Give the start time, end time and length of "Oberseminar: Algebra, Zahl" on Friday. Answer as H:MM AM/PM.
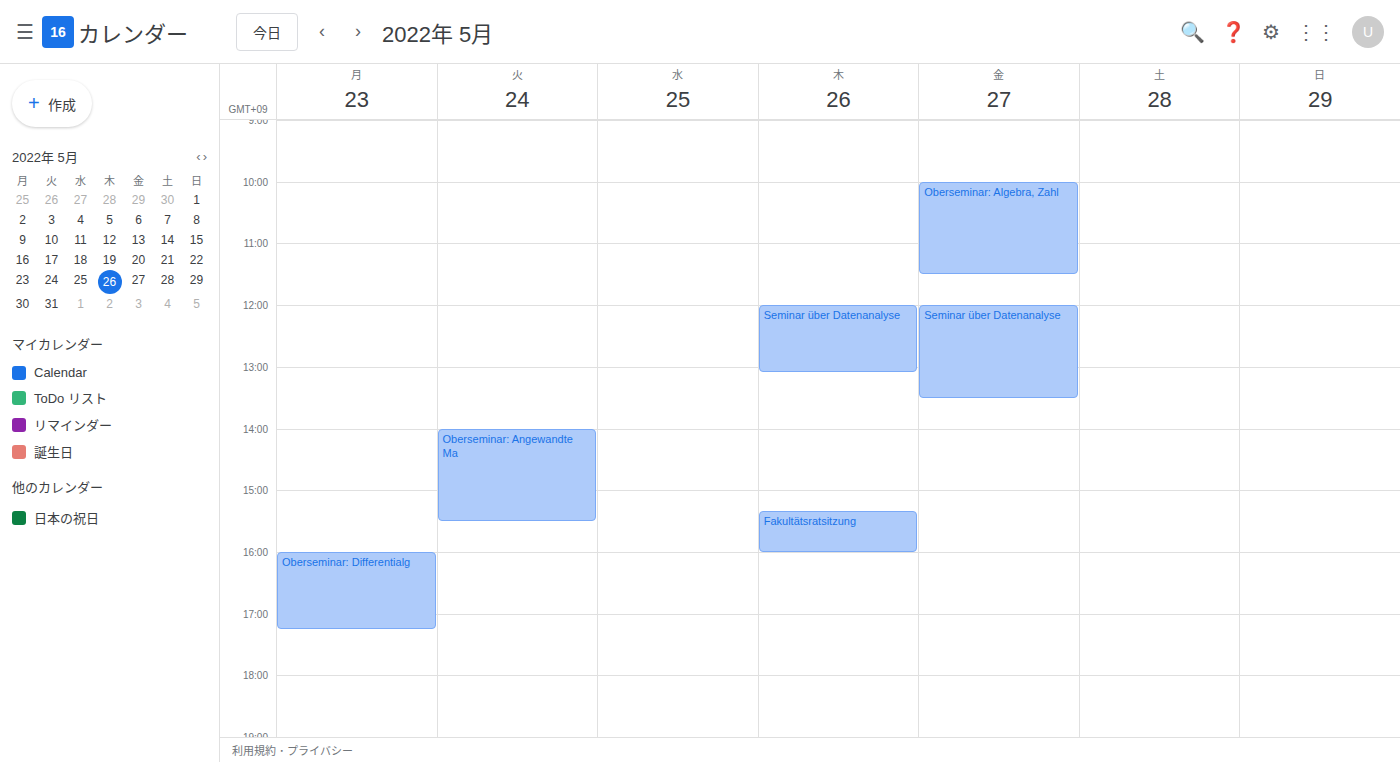
10:00 AM to 11:30 AM, 1 hour 30 minutes